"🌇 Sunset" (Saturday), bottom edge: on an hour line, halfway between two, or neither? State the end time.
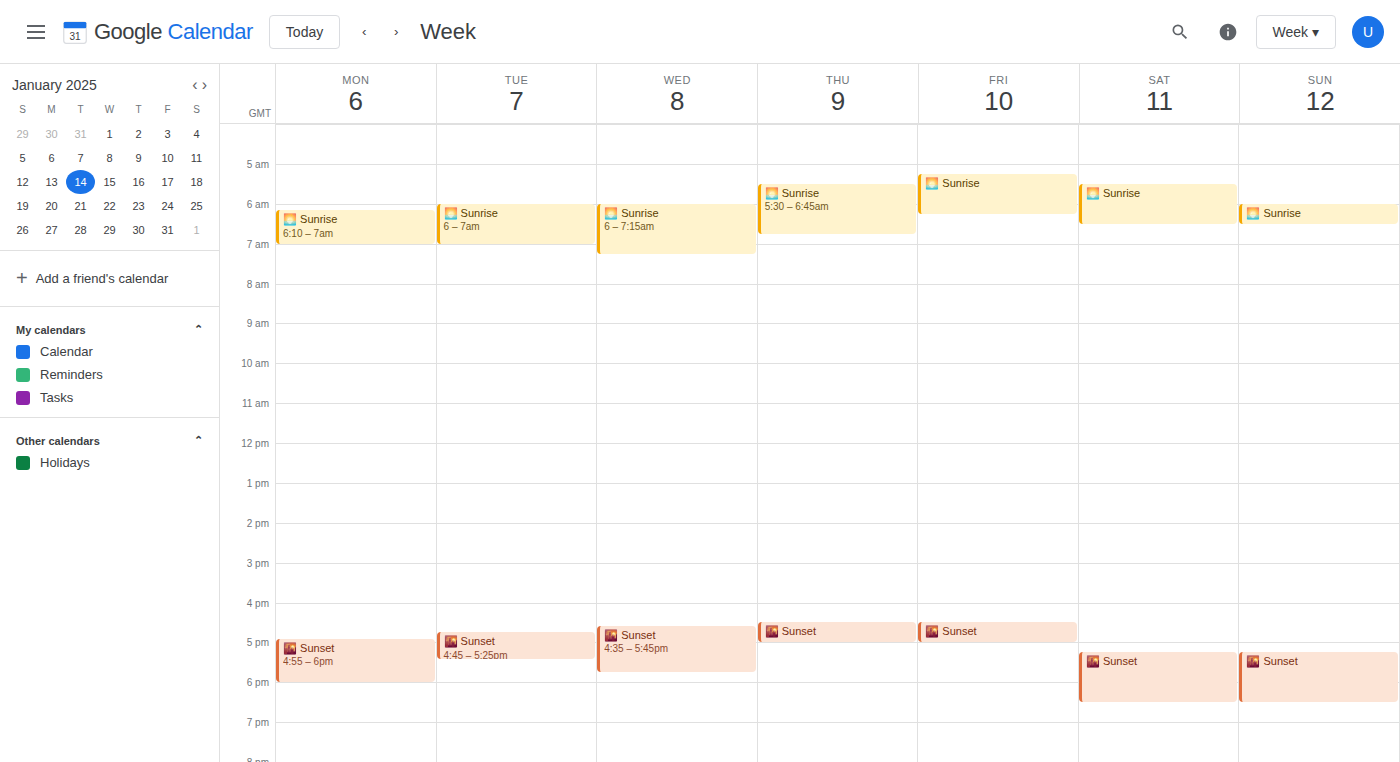
6:30 PM -- halfway between the 6 PM and 7 PM lines.